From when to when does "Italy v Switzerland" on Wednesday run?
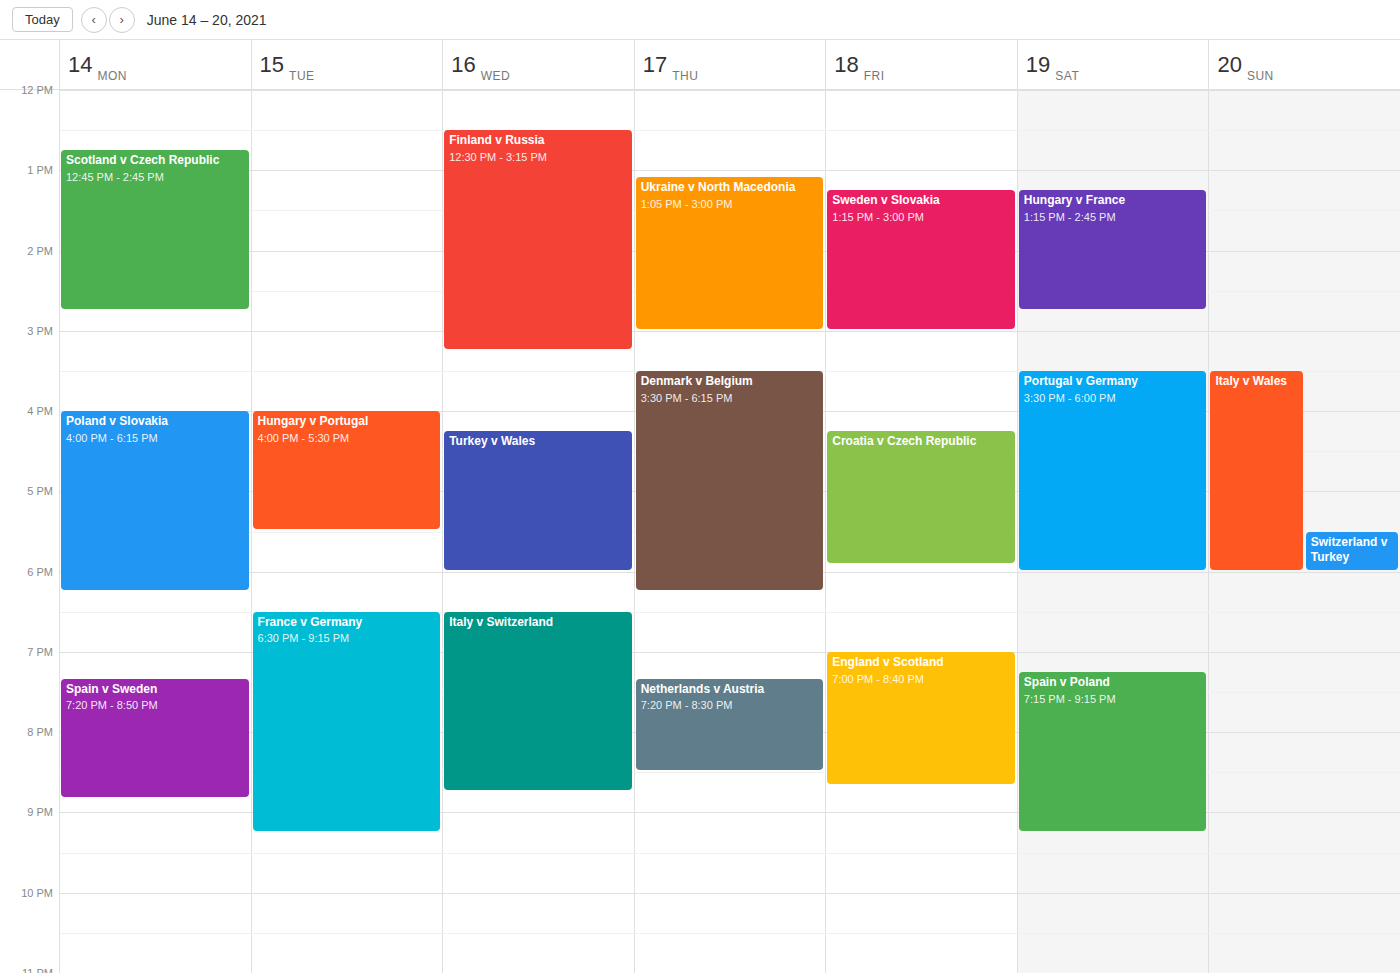
6:30 PM to 8:45 PM